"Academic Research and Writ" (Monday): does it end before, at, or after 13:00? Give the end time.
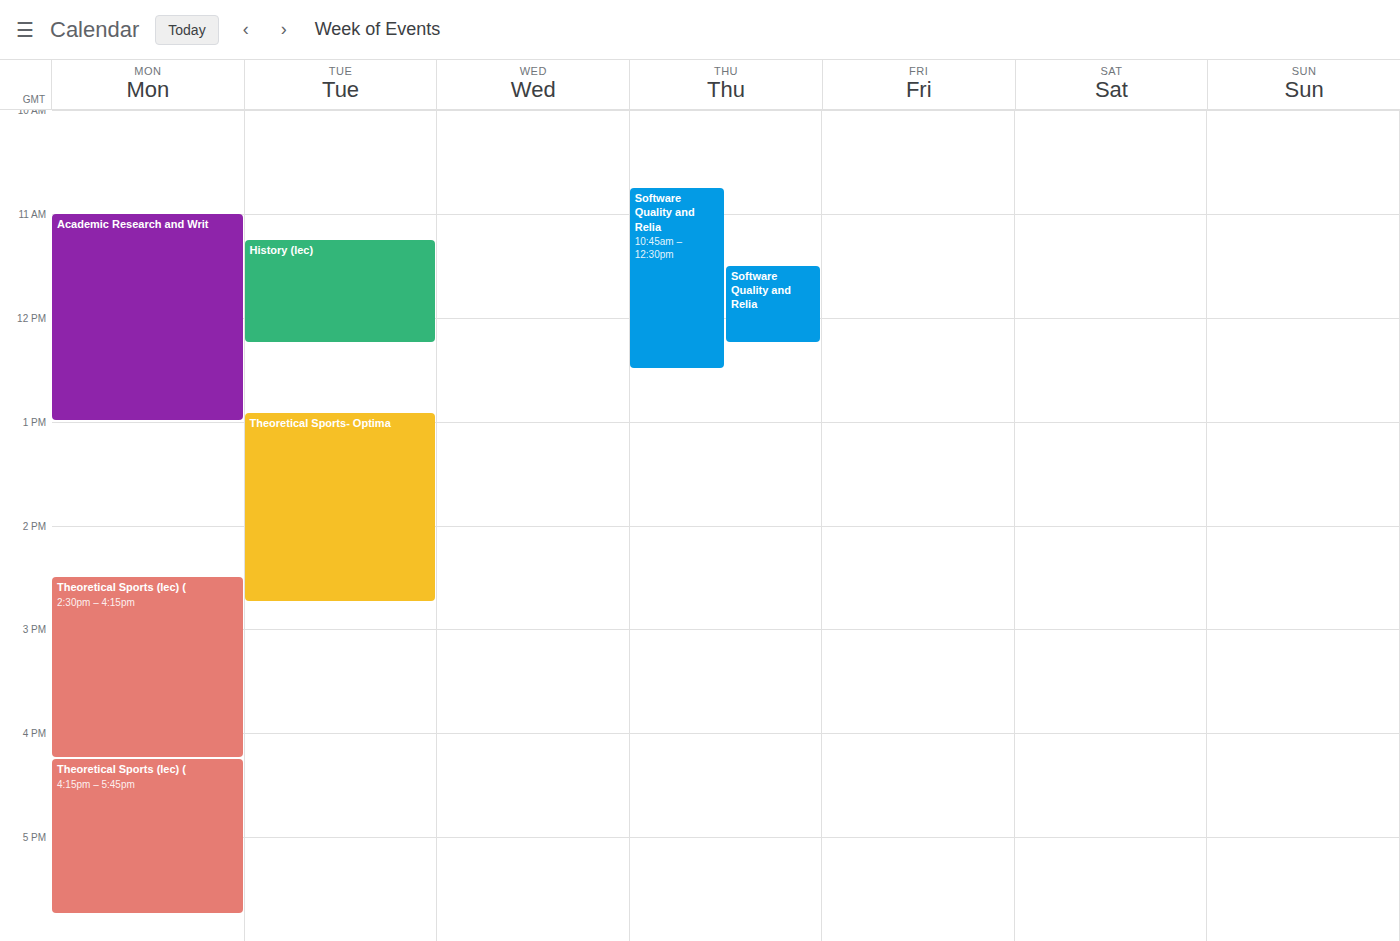
13:00 -- exactly at 13:00, on the 13:00 line.